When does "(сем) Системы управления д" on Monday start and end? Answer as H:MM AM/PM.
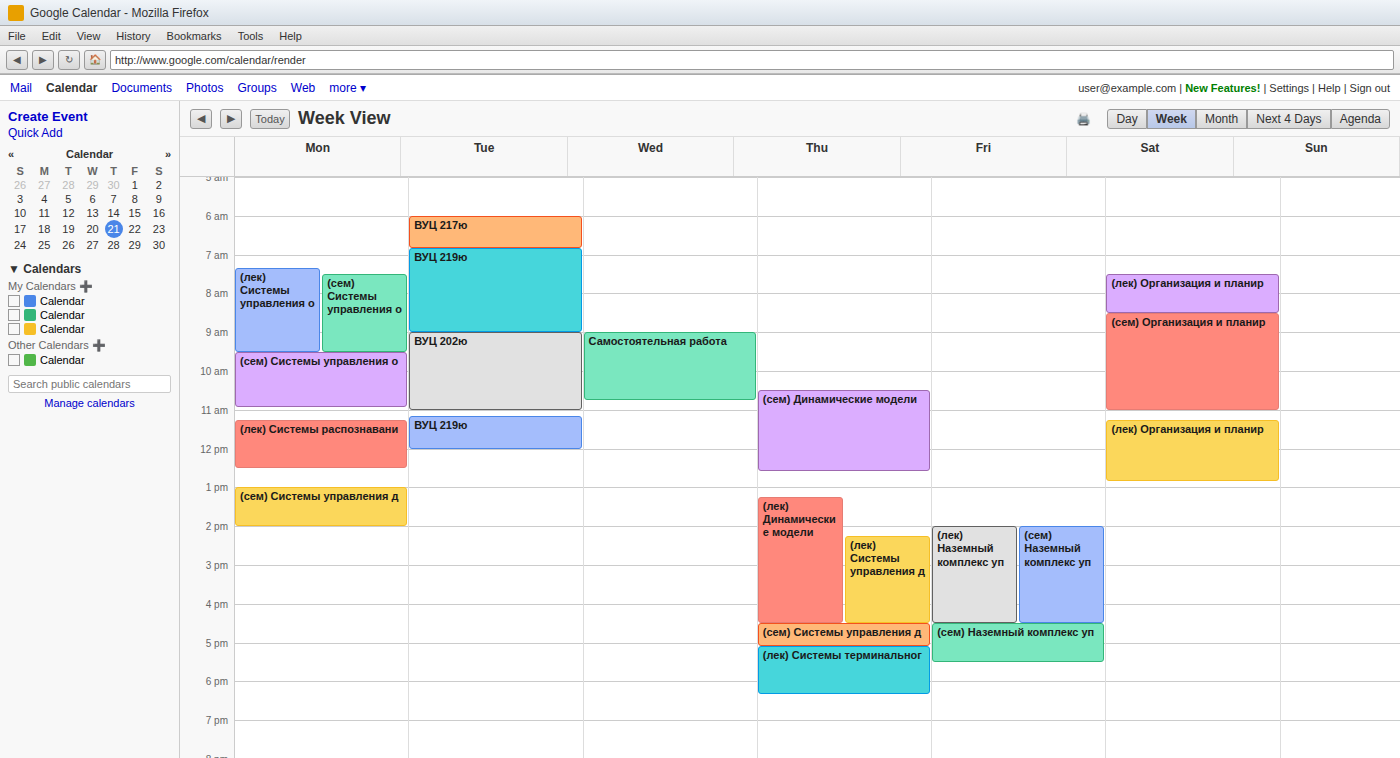
1:00 PM to 2:00 PM